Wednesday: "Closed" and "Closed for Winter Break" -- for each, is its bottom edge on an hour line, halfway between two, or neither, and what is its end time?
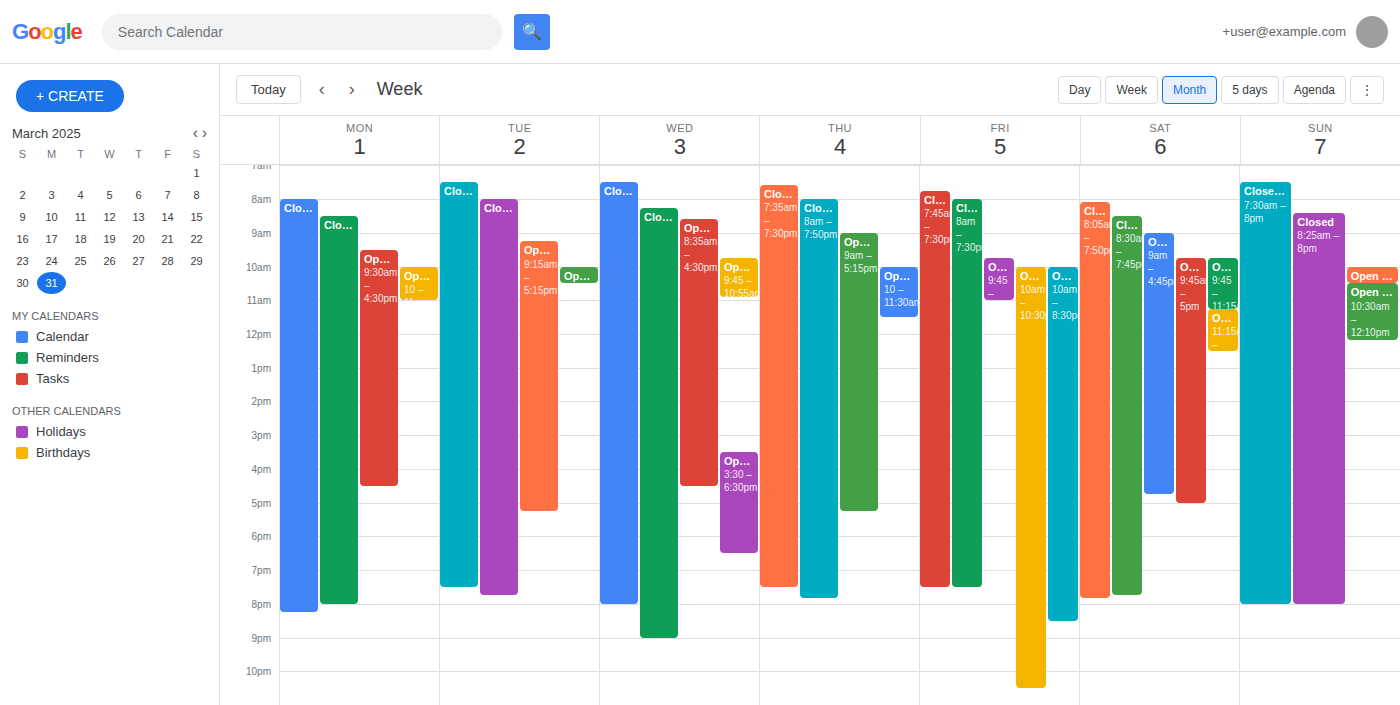
"Closed": 20:00, exactly on the 20:00 line. "Closed for Winter Break": 21:00, exactly on the 21:00 line.